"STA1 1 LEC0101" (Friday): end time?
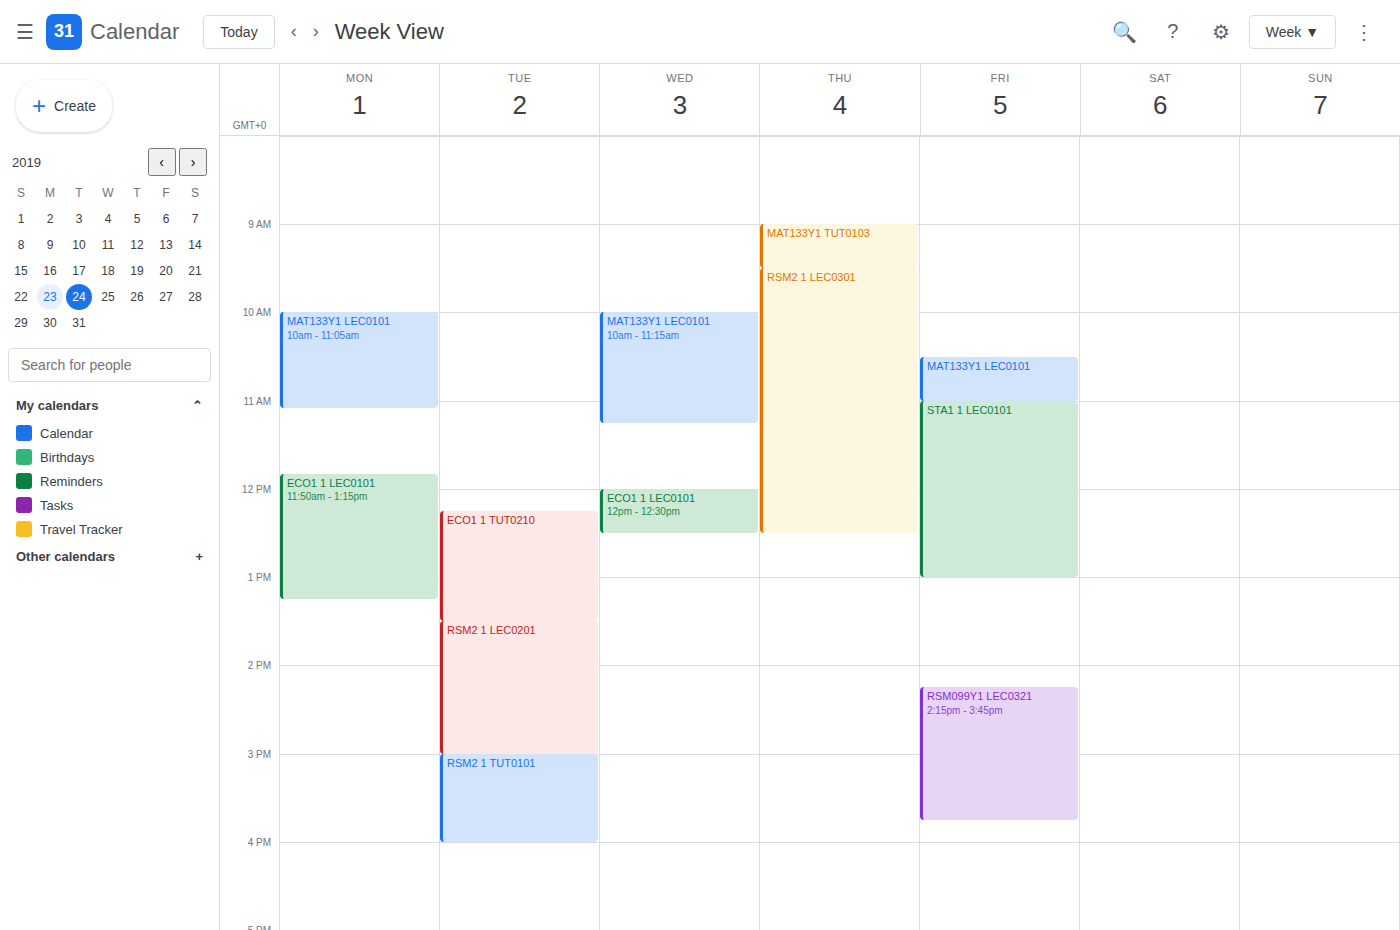
1:00 PM